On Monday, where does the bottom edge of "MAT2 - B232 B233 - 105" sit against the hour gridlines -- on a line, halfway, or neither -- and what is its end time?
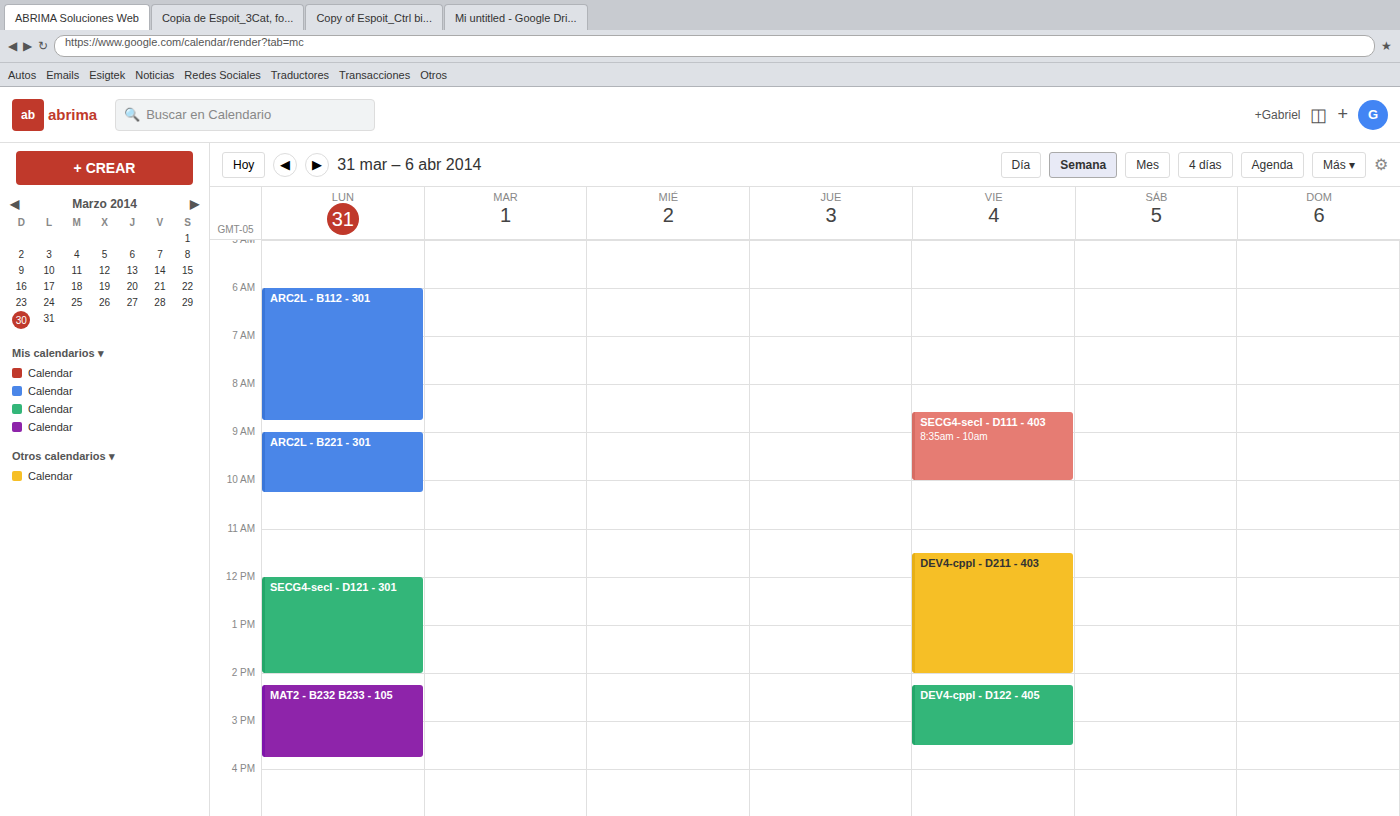
3:45 PM -- neither: three quarters of the way from the 3 PM line to the 4 PM line.